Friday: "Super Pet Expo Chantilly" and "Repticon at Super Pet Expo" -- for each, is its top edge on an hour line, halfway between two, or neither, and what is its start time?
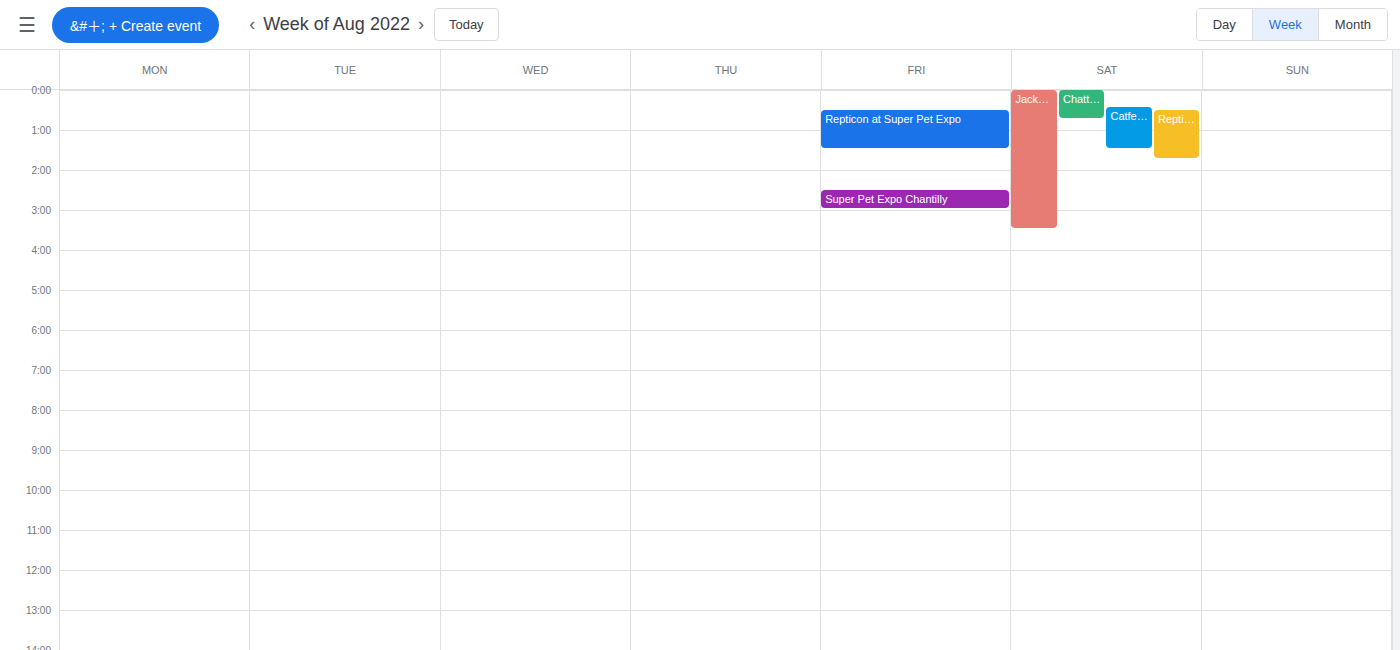
"Super Pet Expo Chantilly": 02:30, halfway between the 02:00 and 03:00 lines. "Repticon at Super Pet Expo": 00:30, halfway between the 00:00 and 01:00 lines.